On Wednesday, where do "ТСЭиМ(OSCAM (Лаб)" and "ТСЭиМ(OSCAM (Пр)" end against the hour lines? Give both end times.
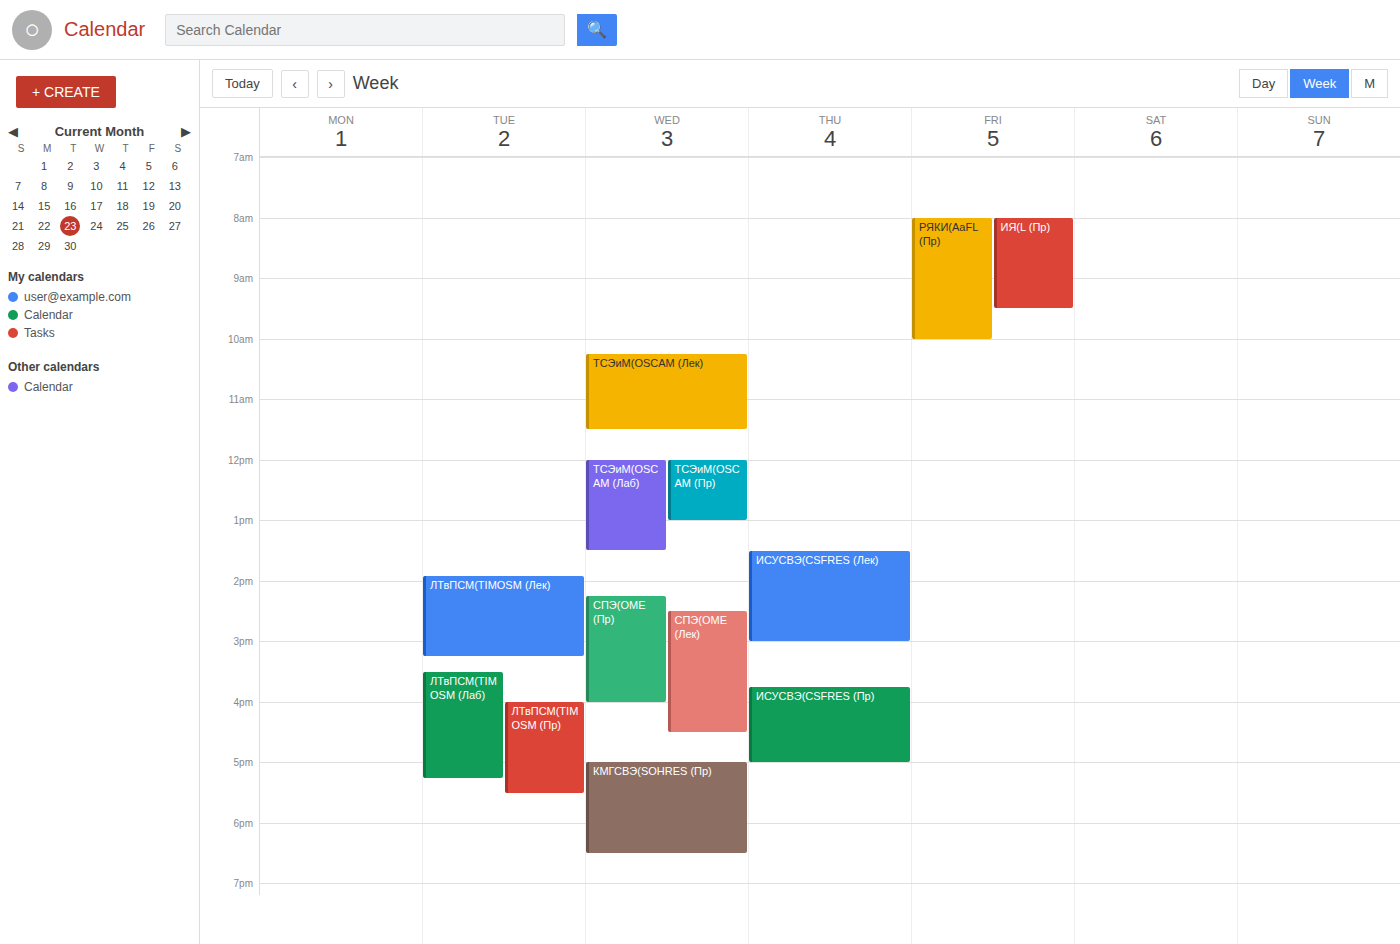
"ТСЭиМ(OSCAM (Лаб)": 1:30 PM, halfway between the 1 PM and 2 PM lines. "ТСЭиМ(OSCAM (Пр)": 1:00 PM, exactly on the 1 PM line.